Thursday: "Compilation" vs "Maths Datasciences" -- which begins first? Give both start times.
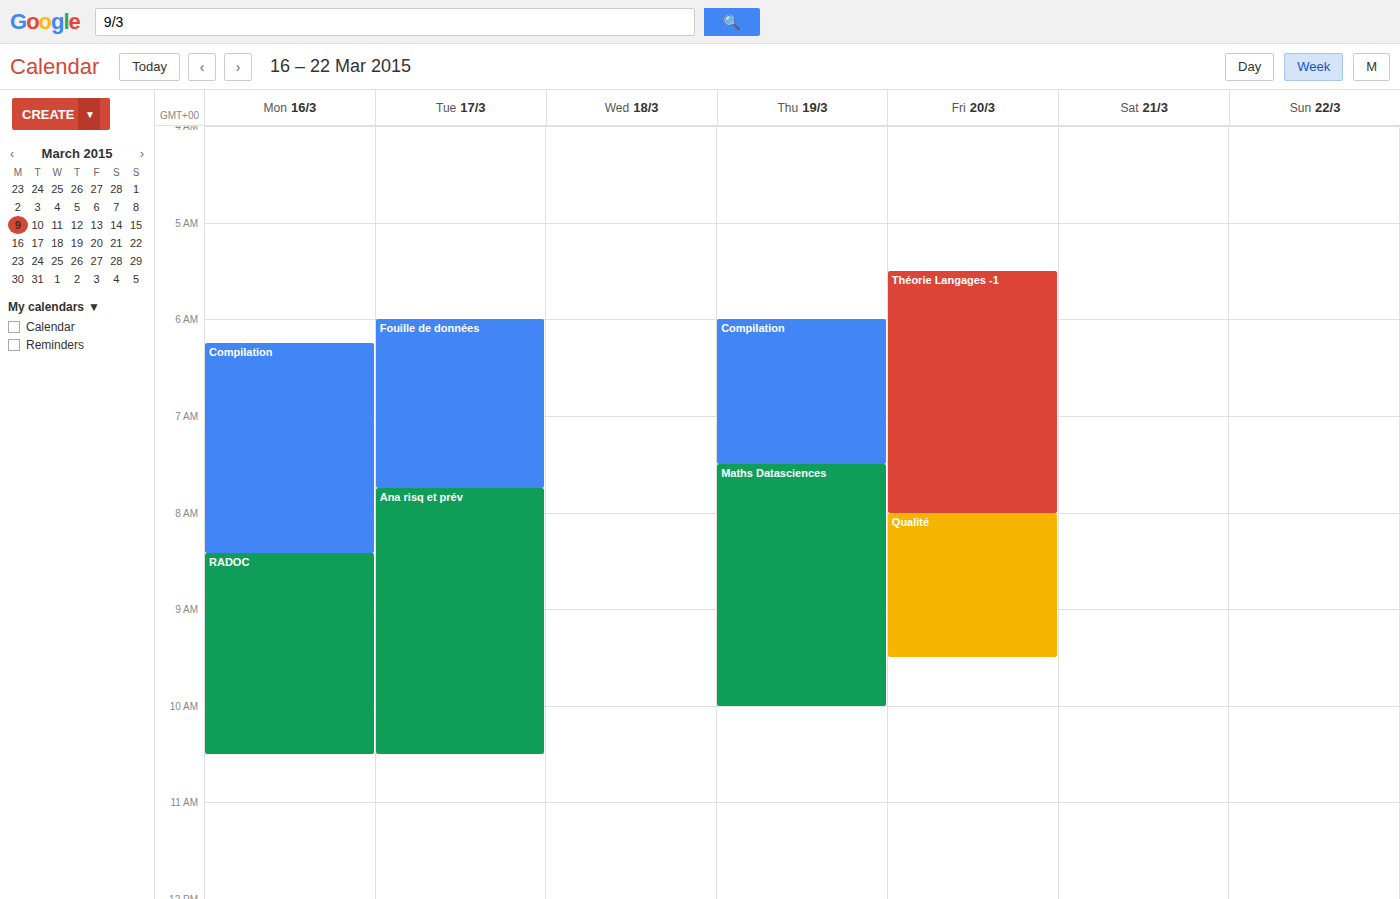
"Compilation" 6:00 AM; "Maths Datasciences" 7:30 AM.